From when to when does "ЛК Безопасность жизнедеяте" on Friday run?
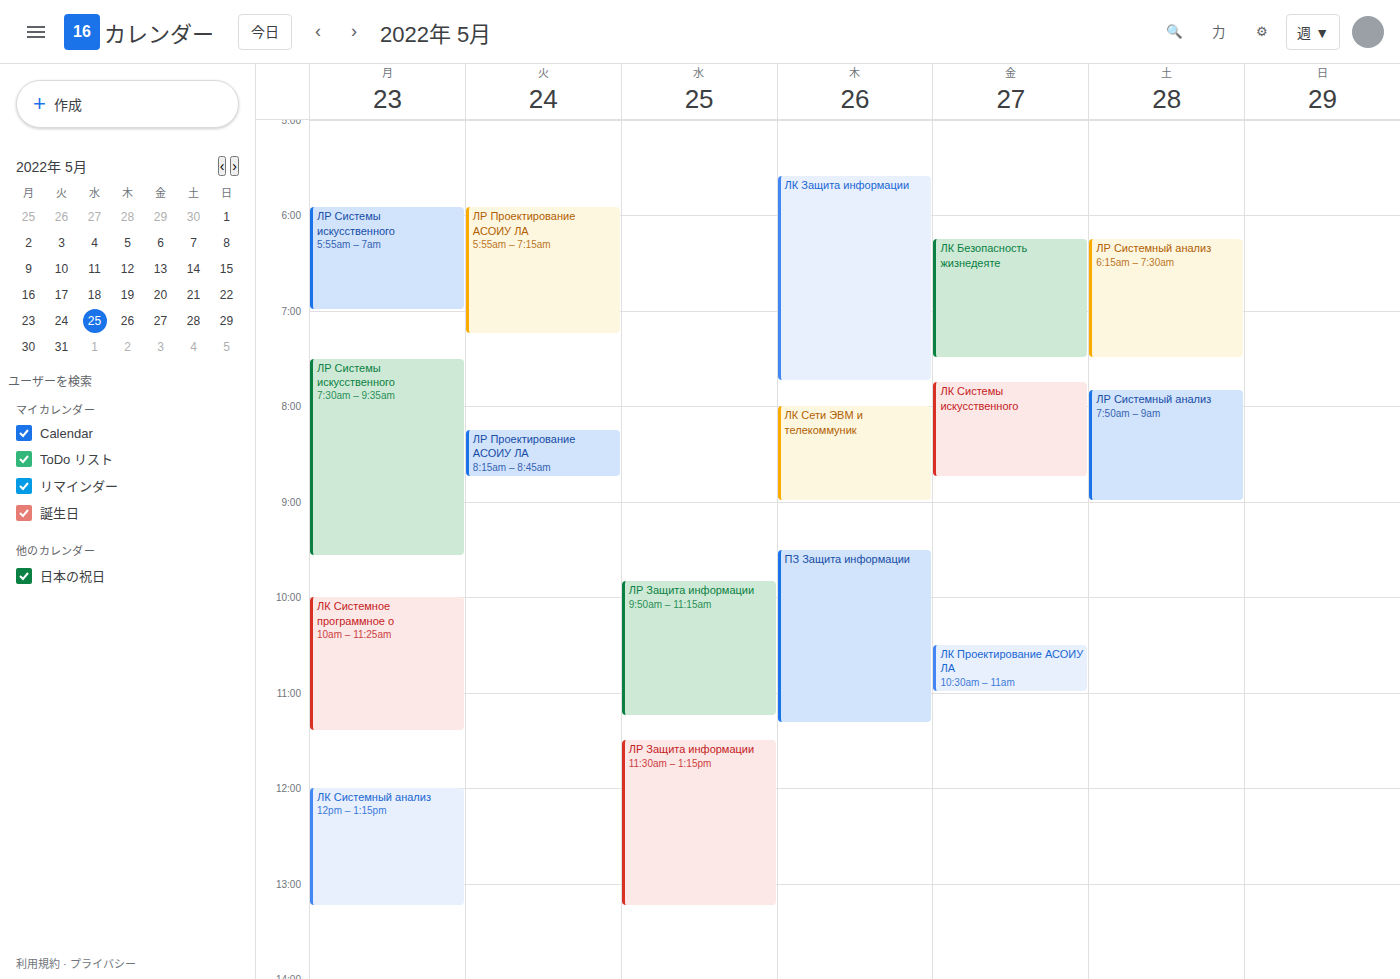
6:15 AM to 7:30 AM